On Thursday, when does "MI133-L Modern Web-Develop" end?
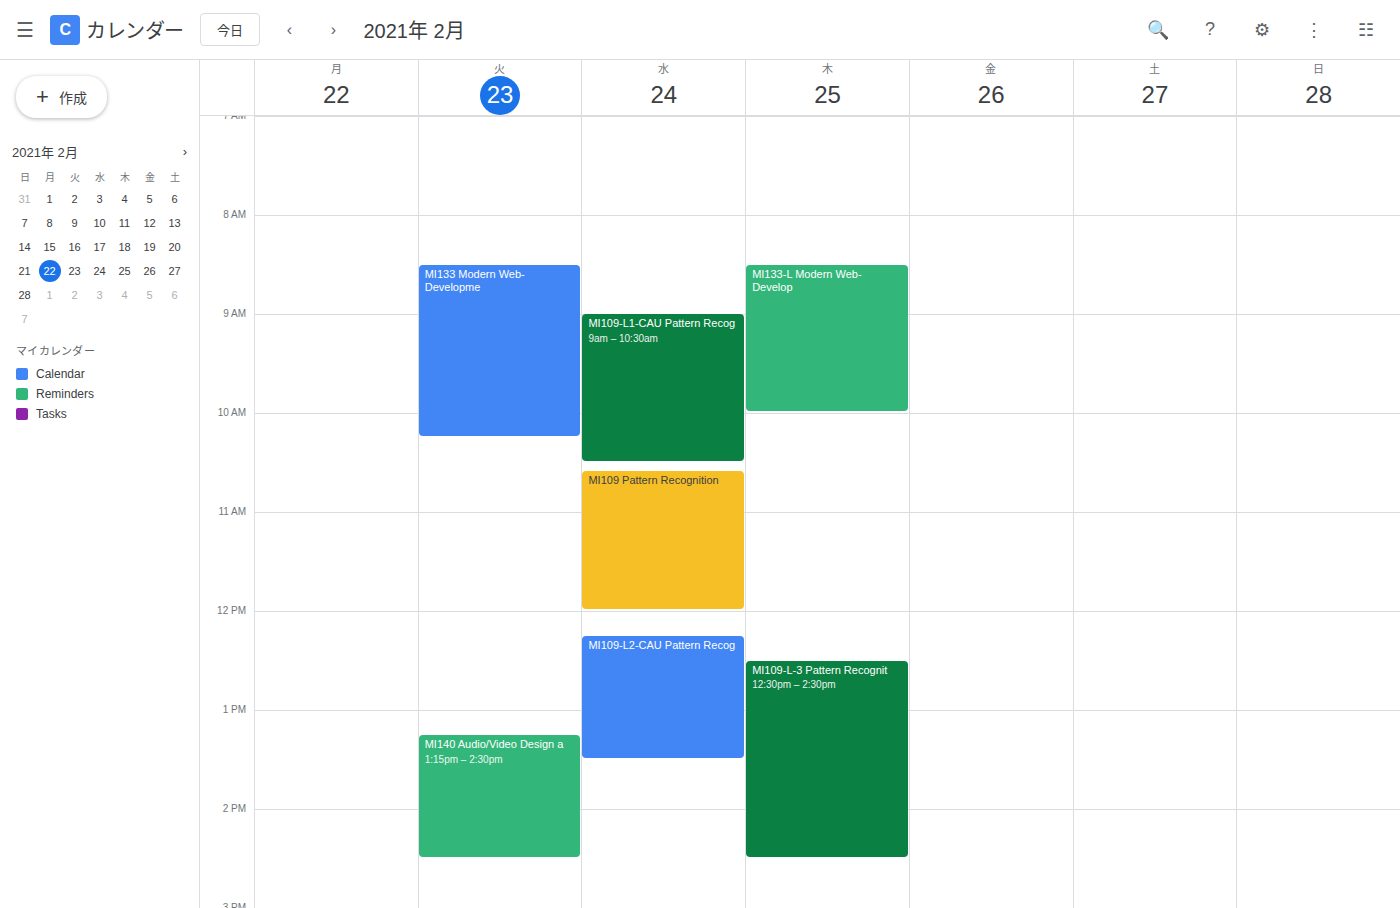
10:00 AM